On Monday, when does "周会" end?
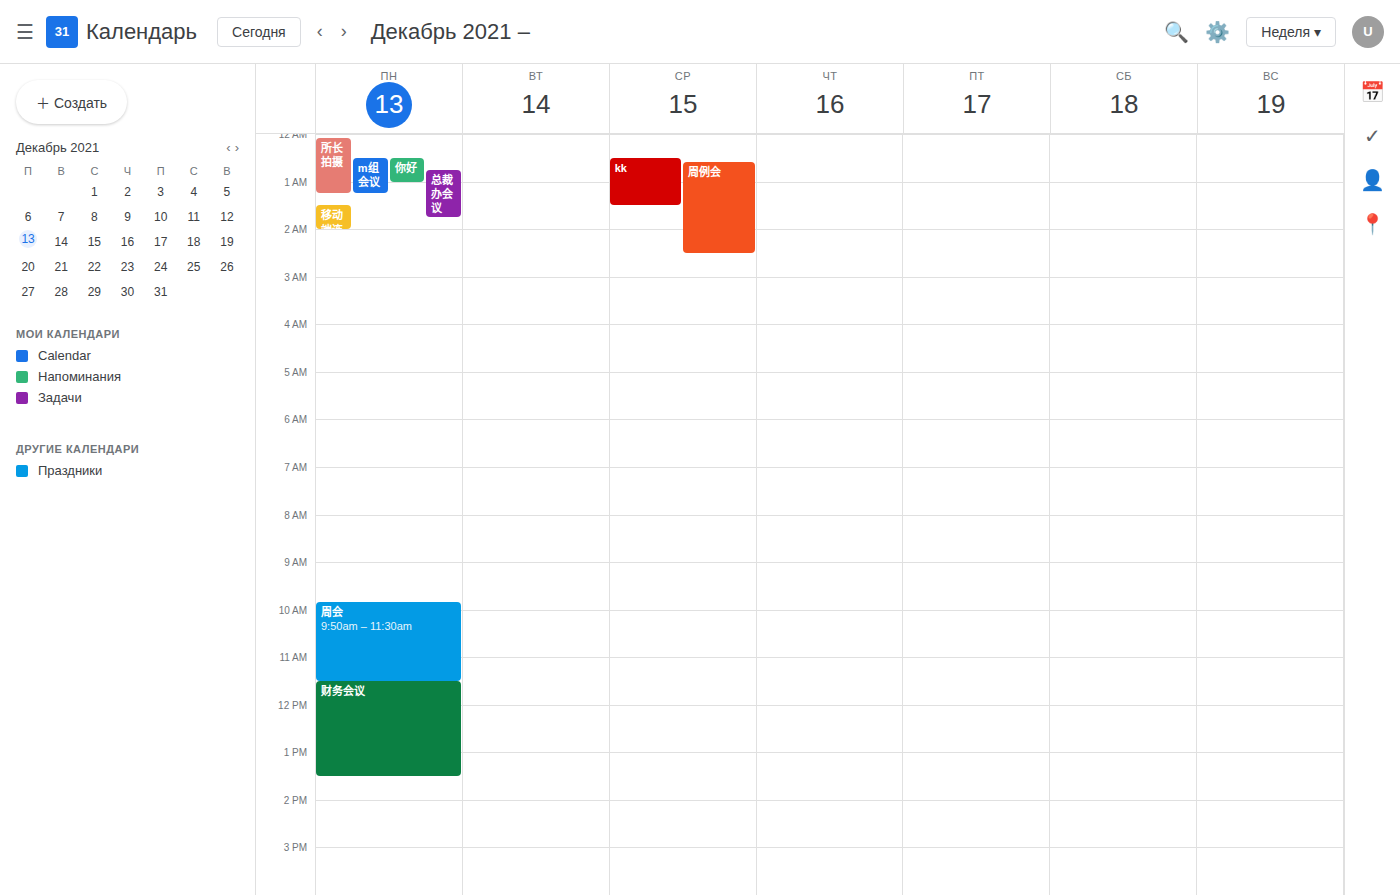
11:30 AM